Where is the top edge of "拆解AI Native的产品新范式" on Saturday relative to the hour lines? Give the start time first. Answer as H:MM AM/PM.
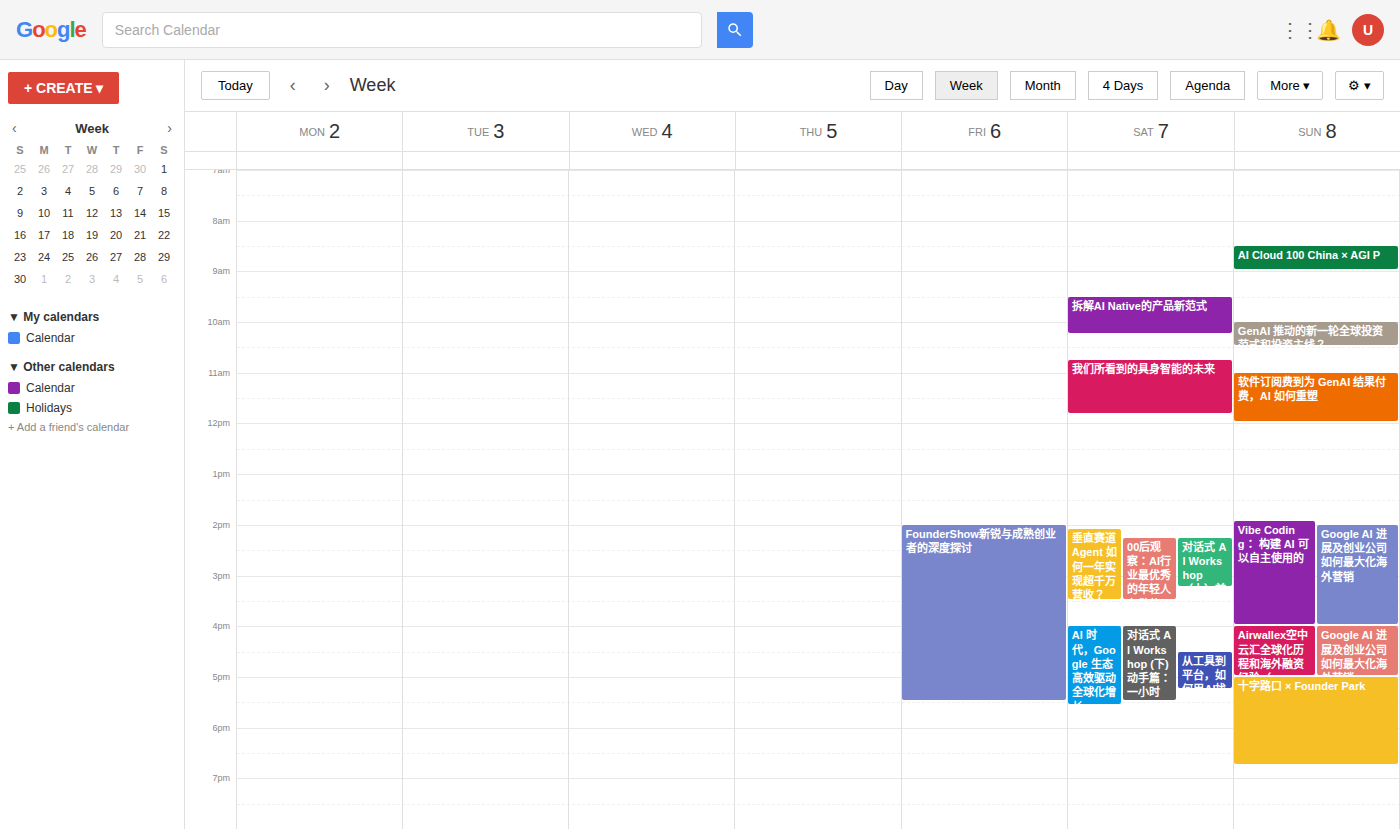
9:30 AM -- halfway between the 9 AM and 10 AM lines.